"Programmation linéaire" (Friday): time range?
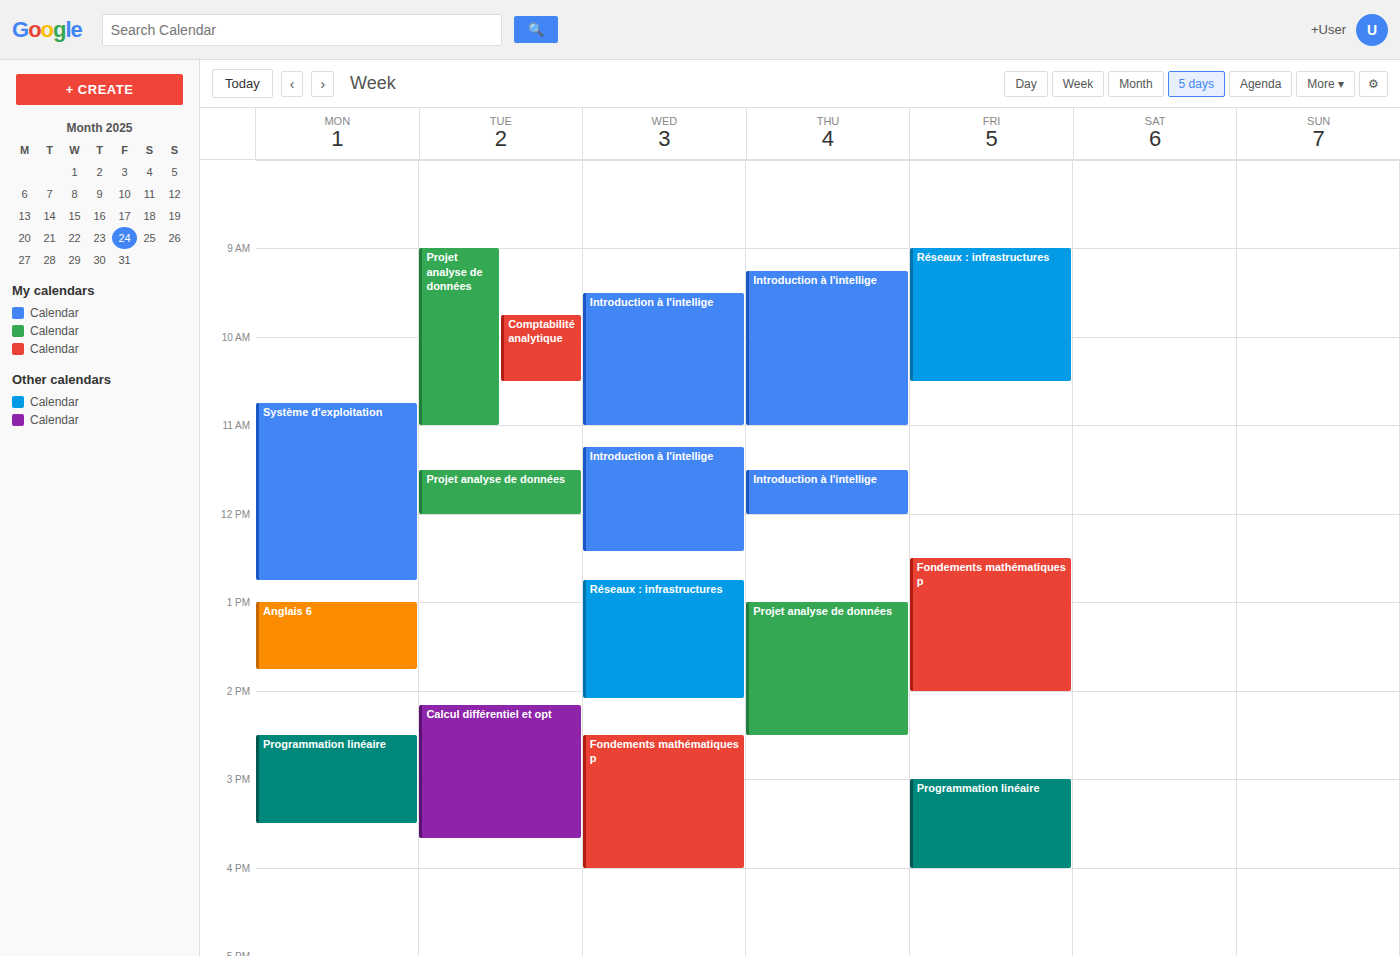
3:00 PM to 4:00 PM